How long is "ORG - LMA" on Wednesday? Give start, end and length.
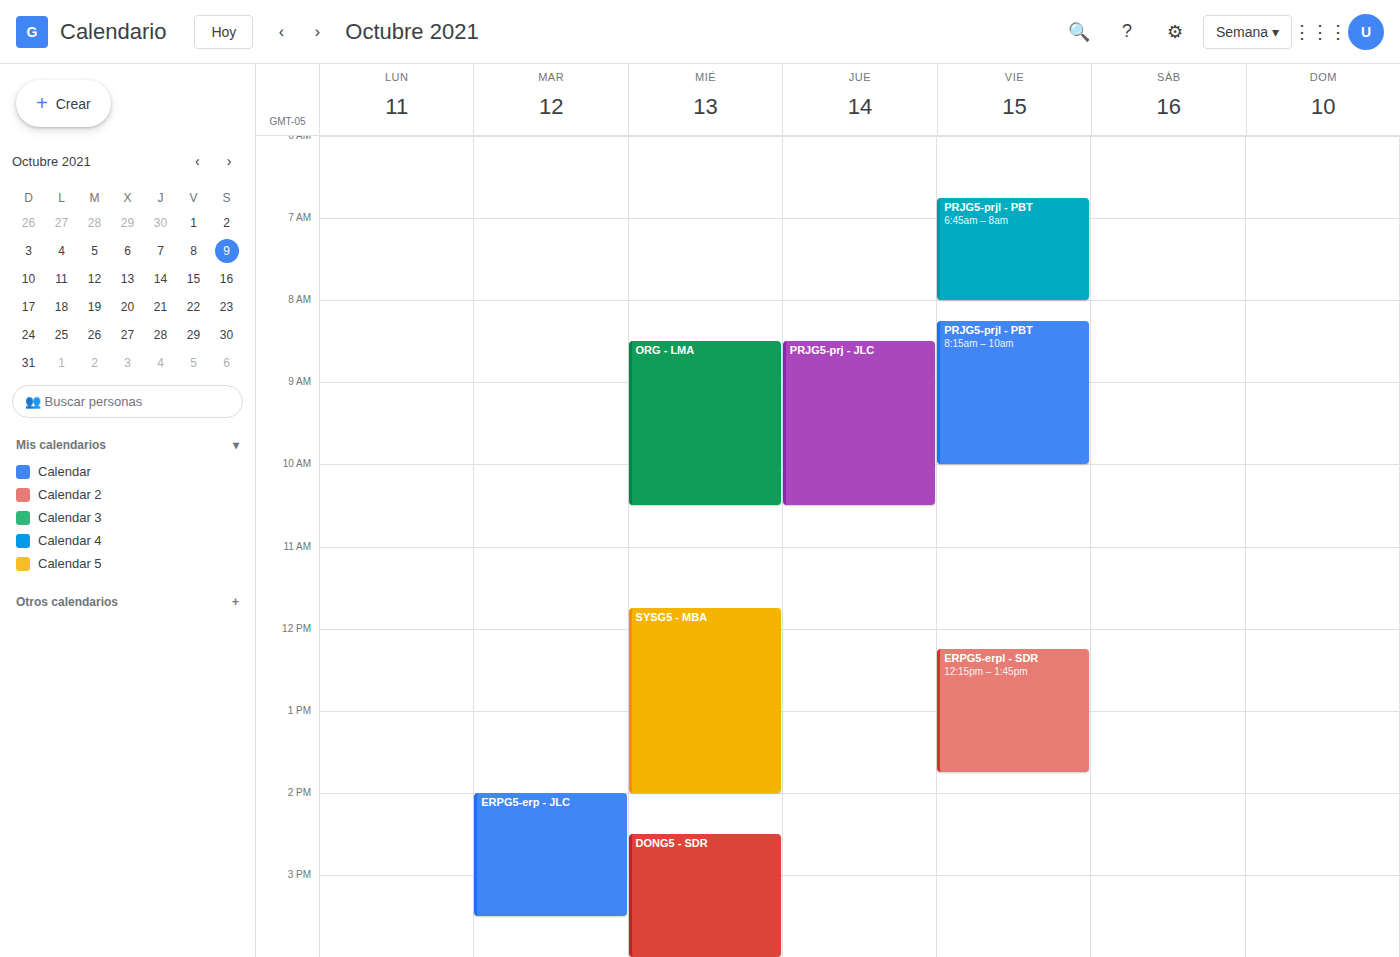
8:30 AM to 10:30 AM, 2 hours